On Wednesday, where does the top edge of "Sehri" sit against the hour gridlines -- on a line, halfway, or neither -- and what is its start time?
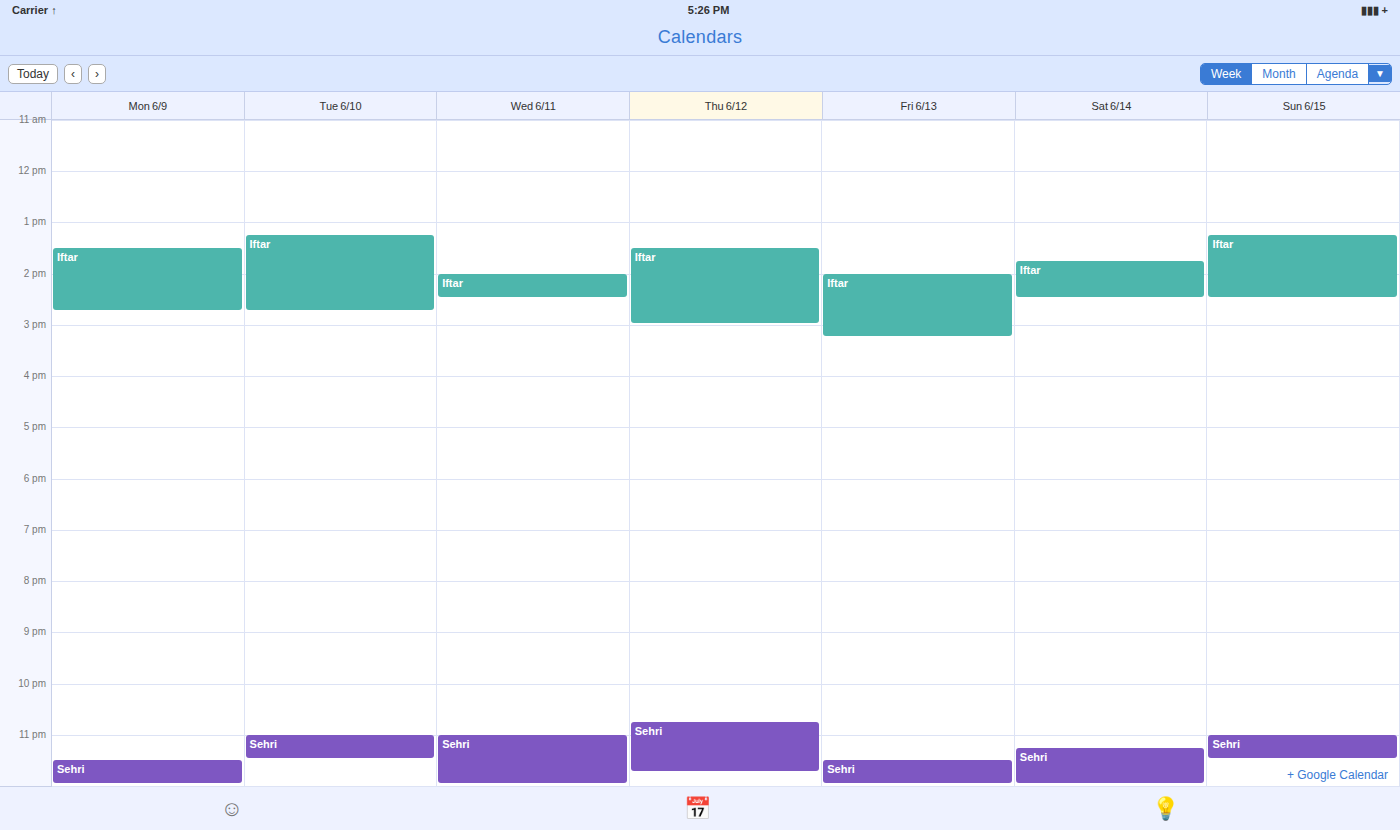
11:00 PM -- exactly on the 11 PM line.